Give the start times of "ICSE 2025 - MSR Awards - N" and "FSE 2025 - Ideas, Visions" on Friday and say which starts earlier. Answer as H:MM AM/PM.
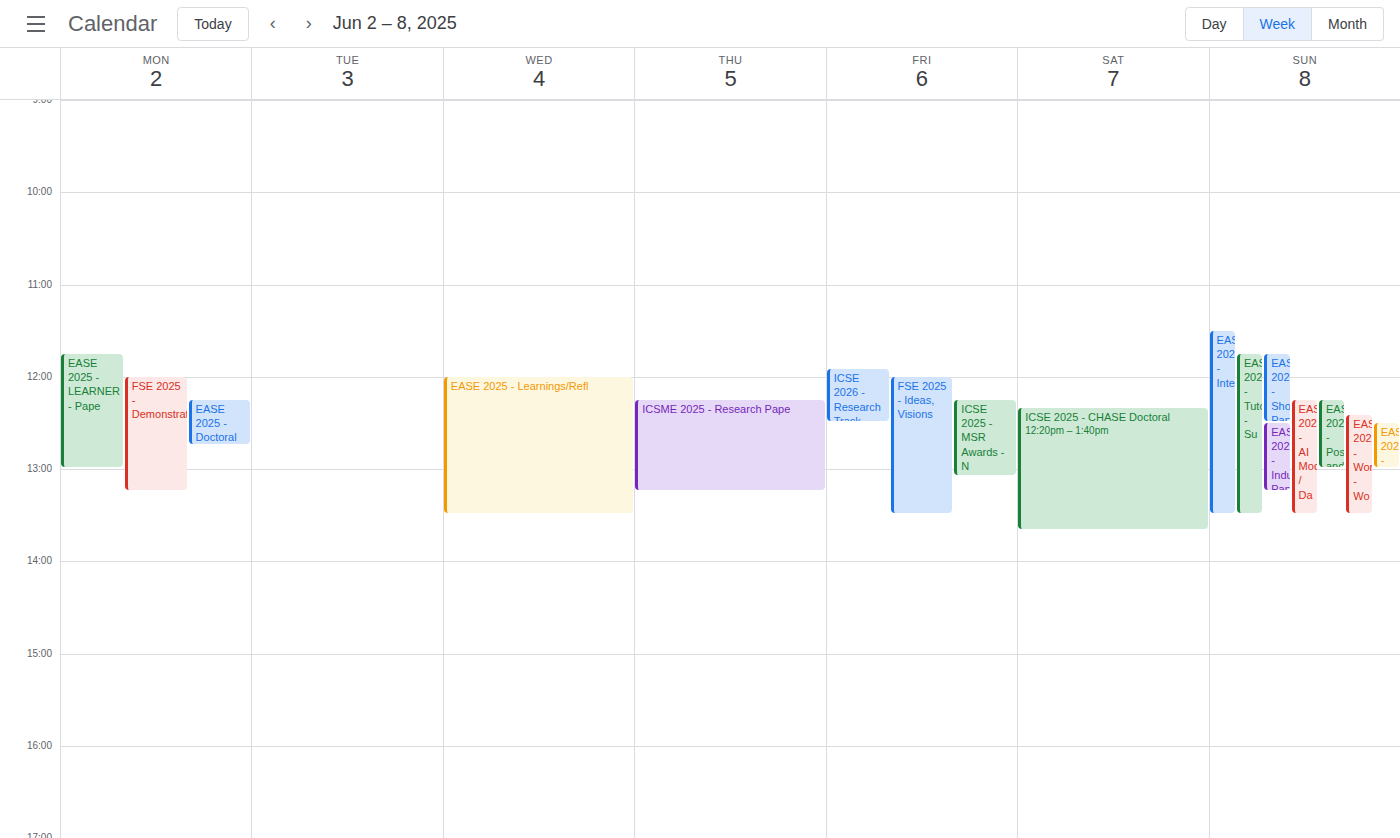
"FSE 2025 - Ideas, Visions" 12:00 PM; "ICSE 2025 - MSR Awards - N" 12:15 PM.